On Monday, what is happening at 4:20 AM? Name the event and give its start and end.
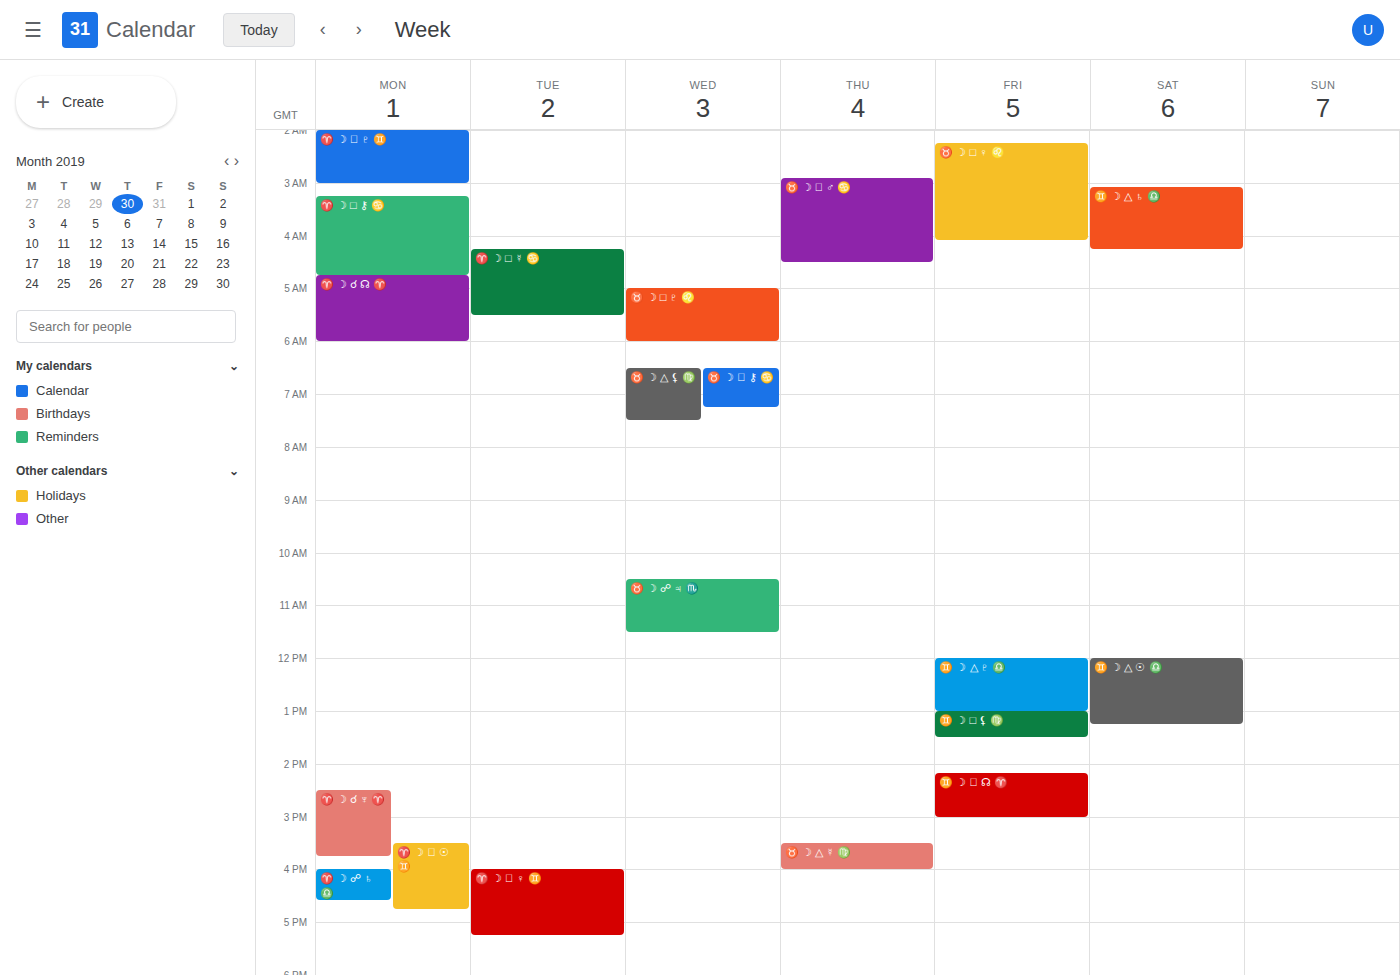
"♈️ ☽ □ ⚷ ♋️", 3:15 AM to 4:45 AM